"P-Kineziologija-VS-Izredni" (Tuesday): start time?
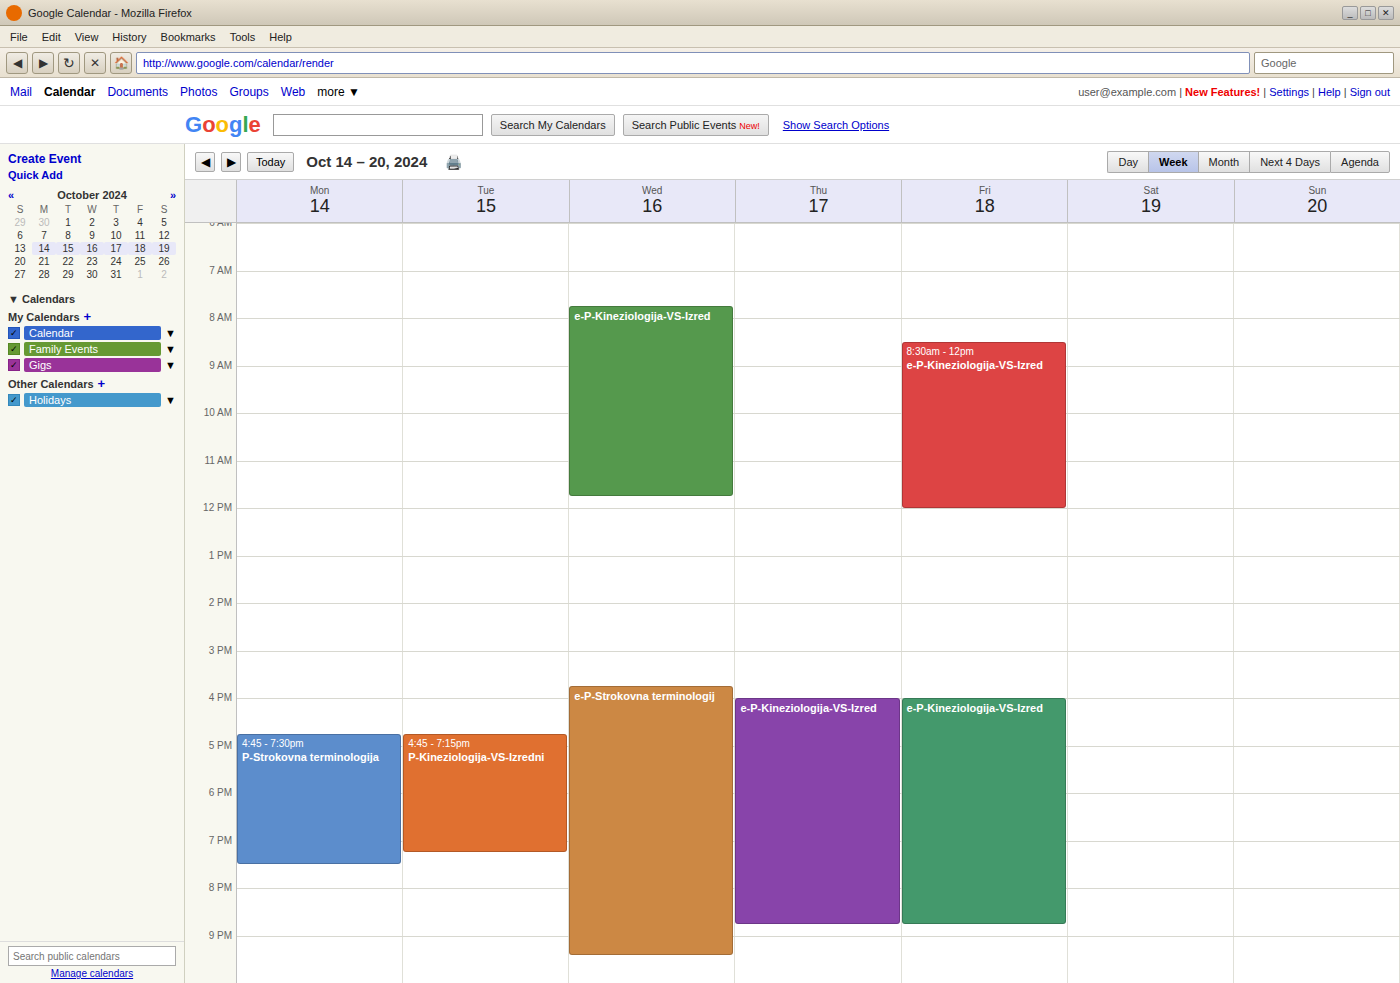
4:45 PM